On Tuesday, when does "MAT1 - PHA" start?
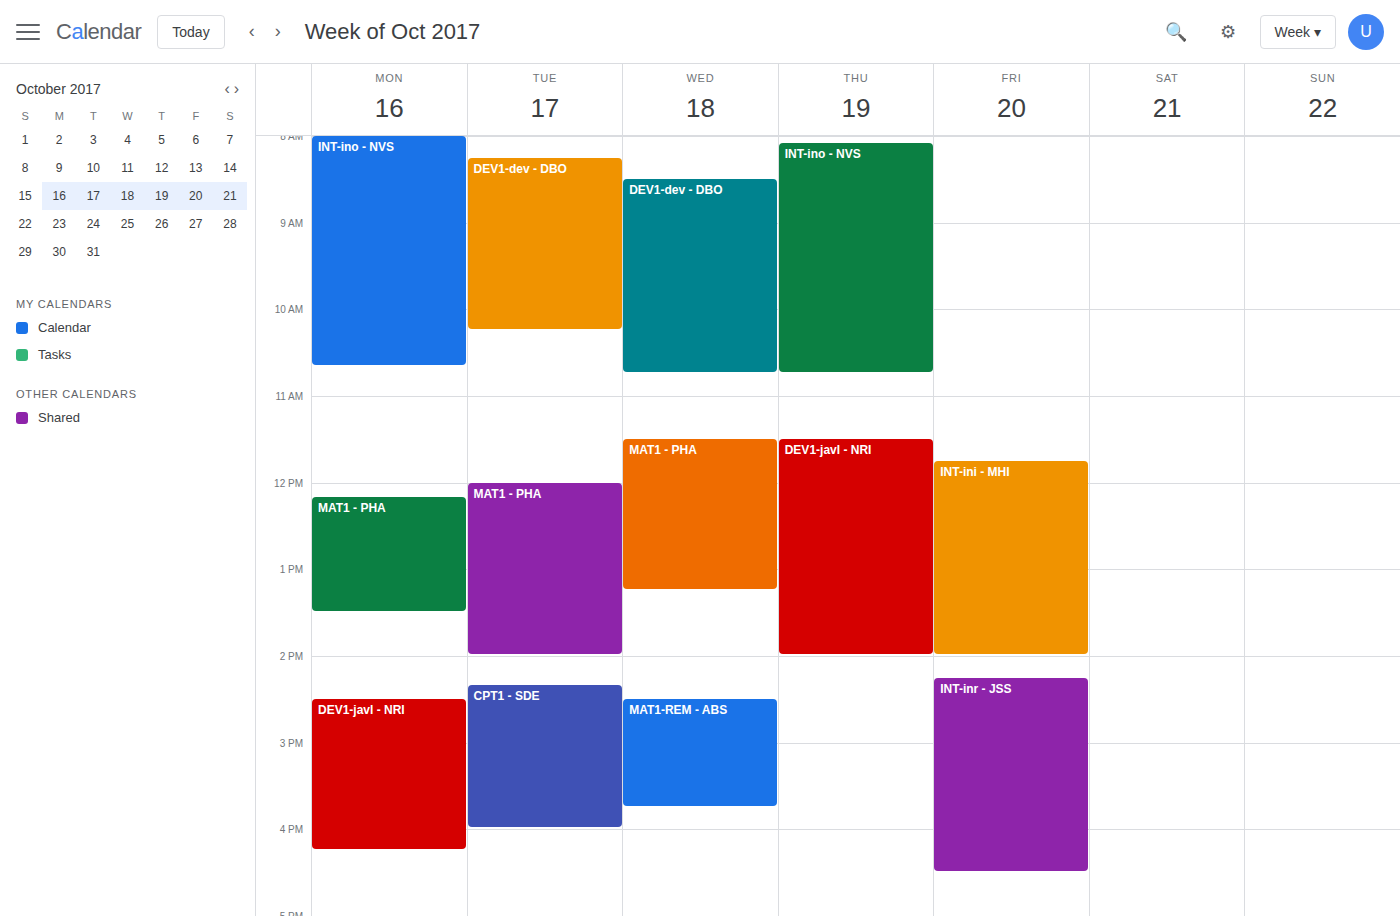
12:00